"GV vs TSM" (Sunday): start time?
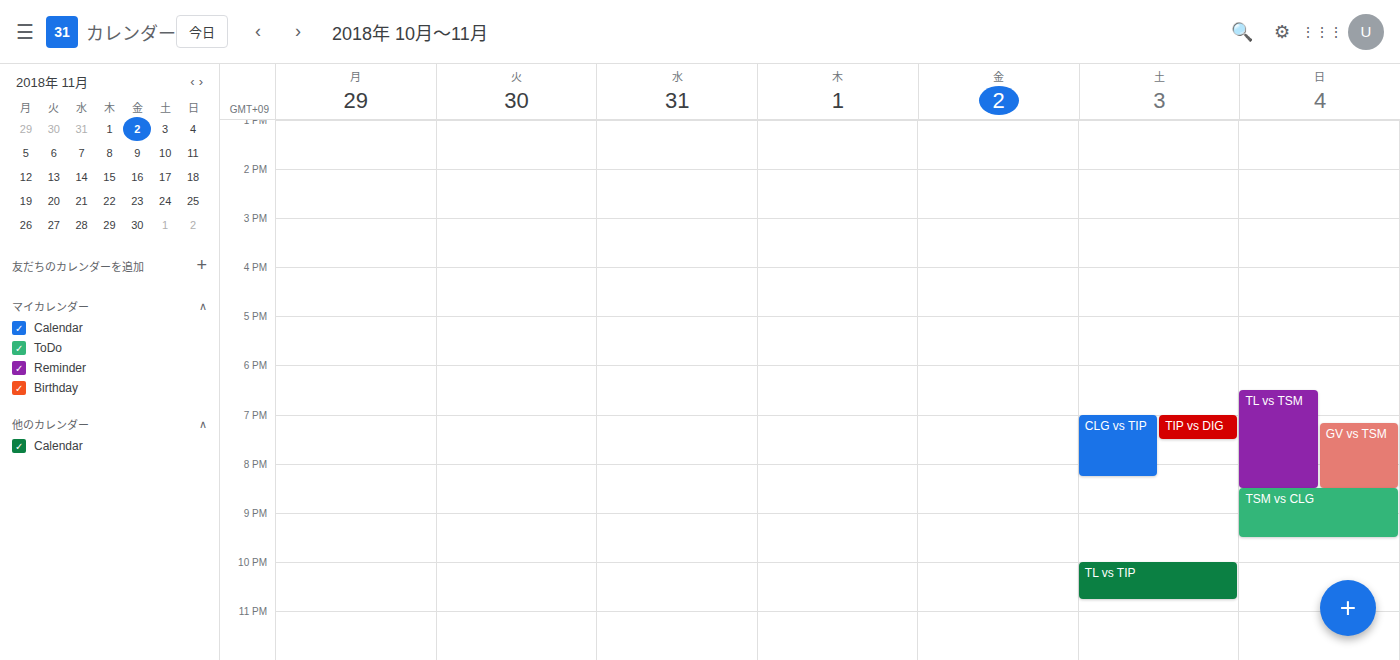
19:10